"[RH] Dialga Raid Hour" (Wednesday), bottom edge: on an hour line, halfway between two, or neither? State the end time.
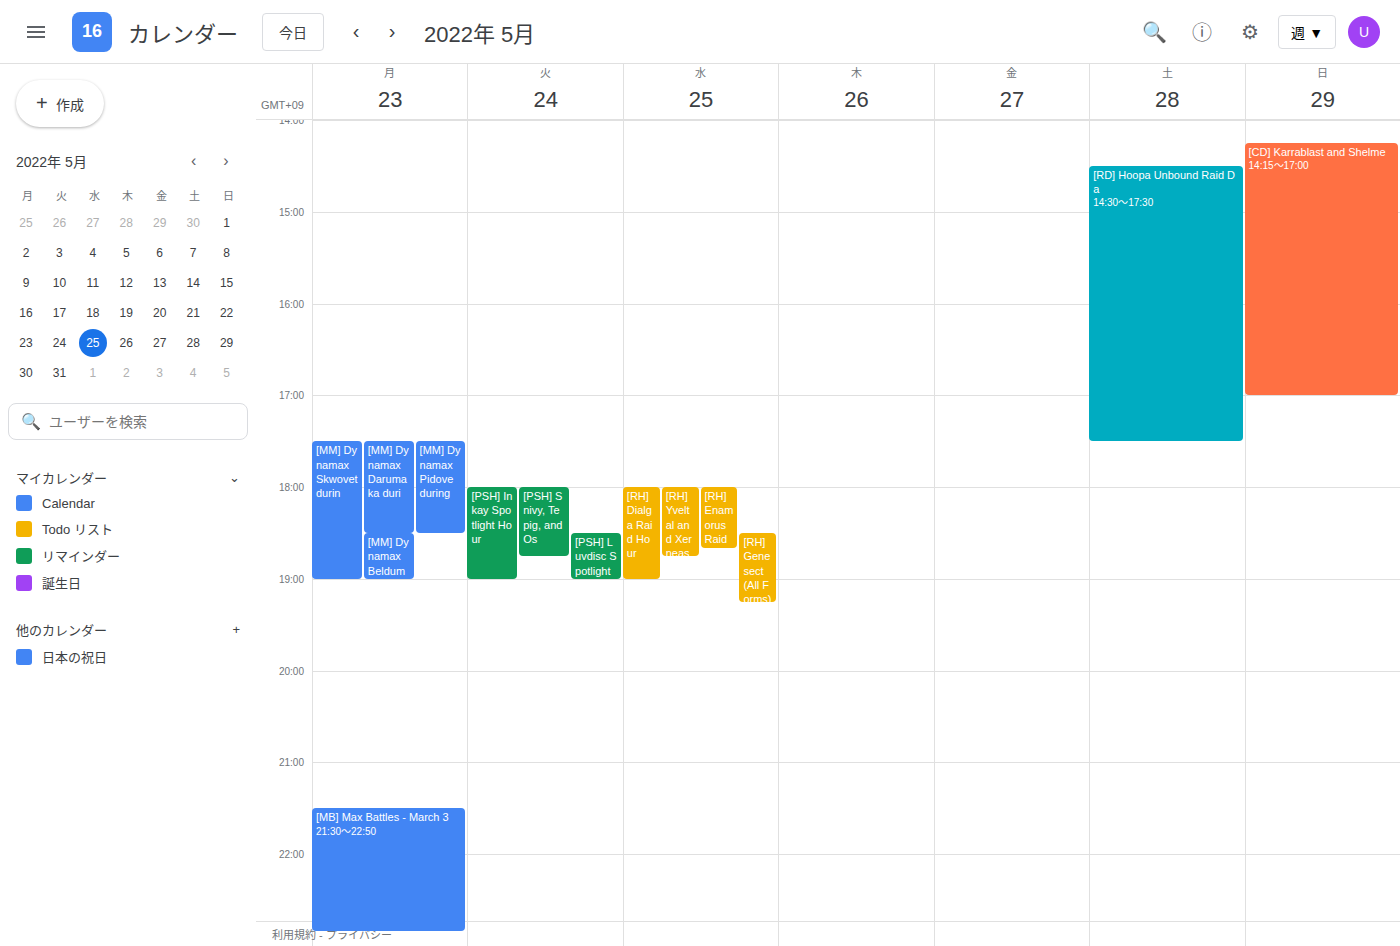
7:00 PM -- exactly on the 7 PM line.